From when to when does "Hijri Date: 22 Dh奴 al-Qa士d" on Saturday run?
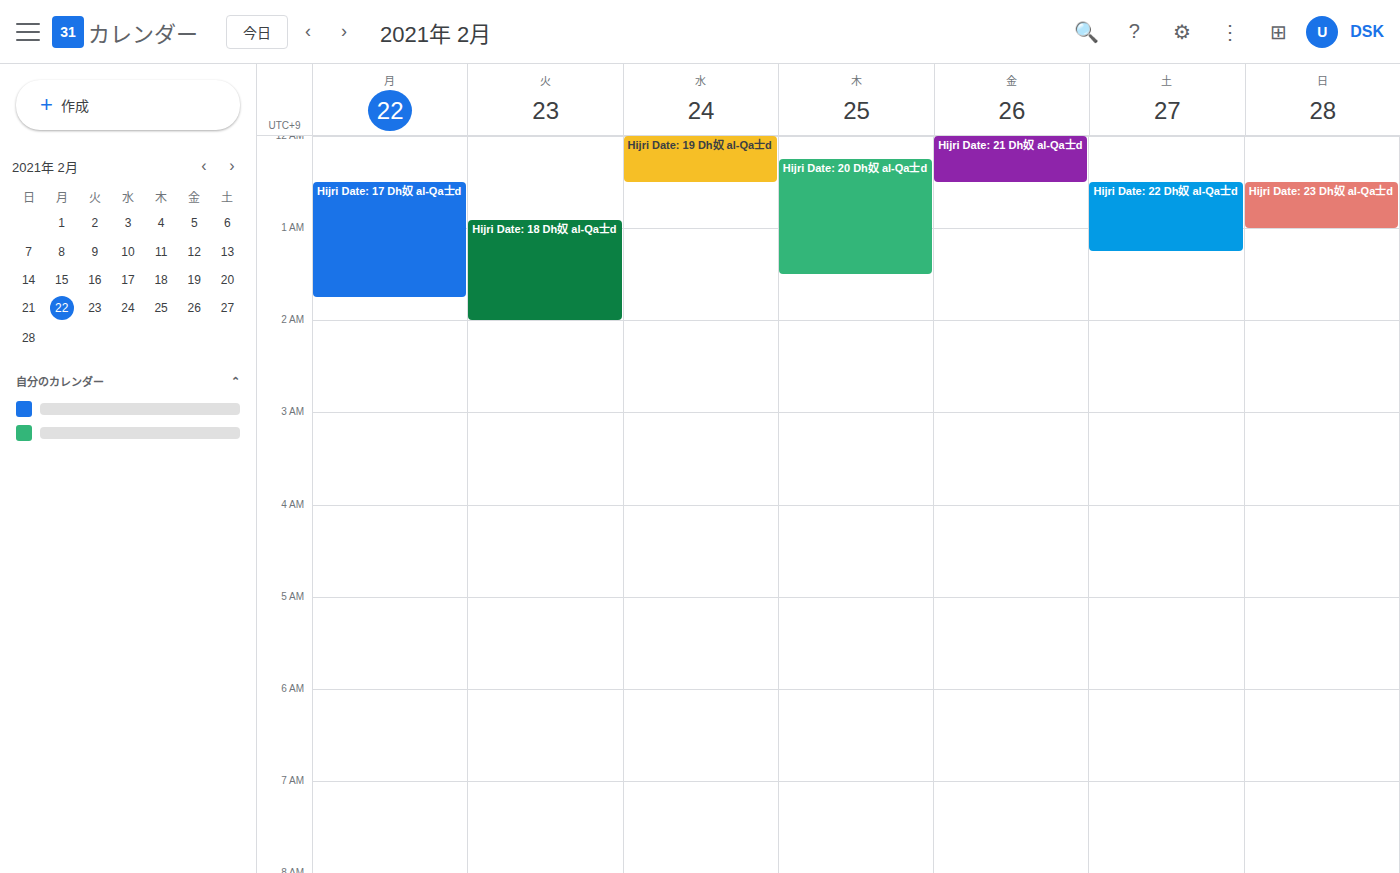
12:30 AM to 1:15 AM